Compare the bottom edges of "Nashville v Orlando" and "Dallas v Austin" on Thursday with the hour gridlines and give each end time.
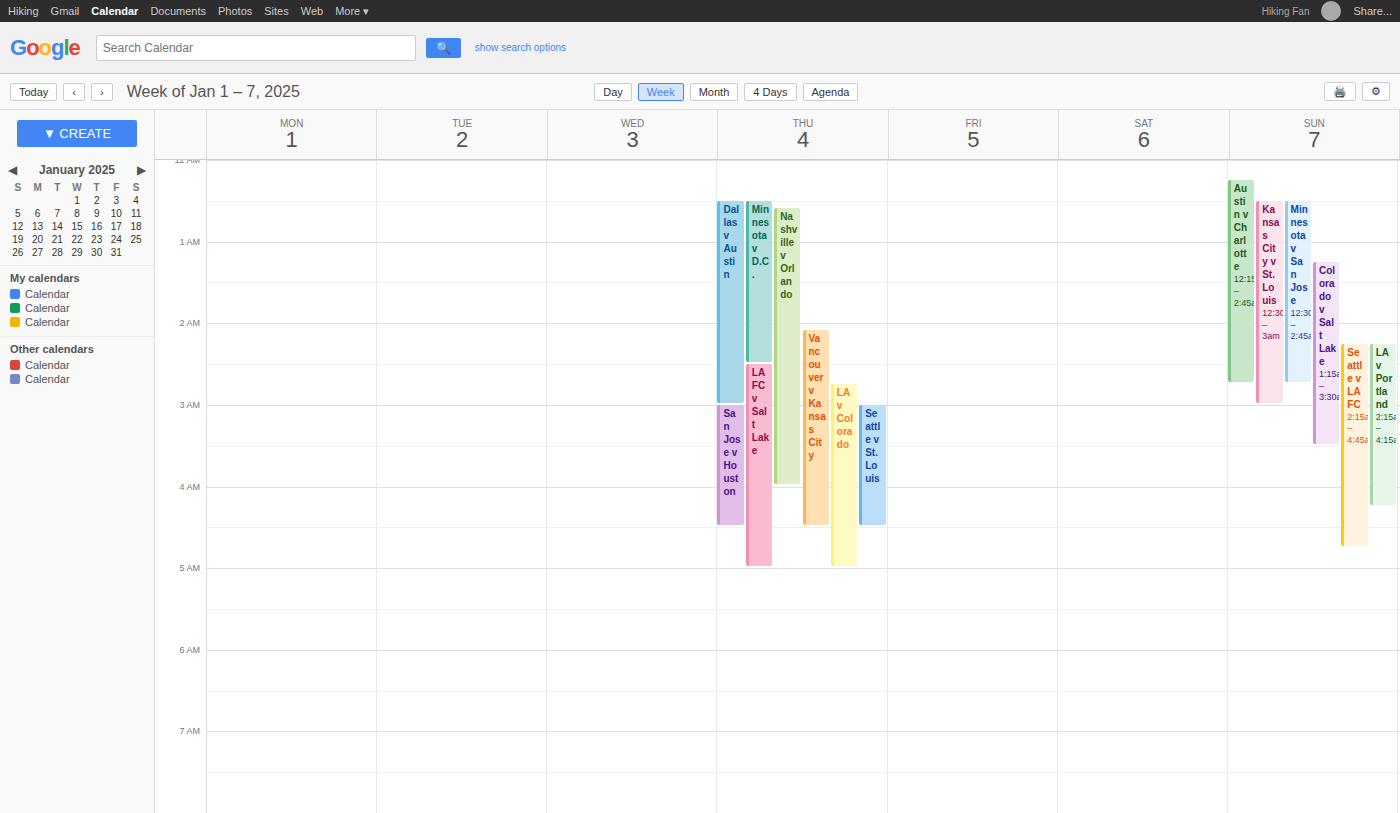
"Nashville v Orlando": 4:00 AM, exactly on the 4 AM line. "Dallas v Austin": 3:00 AM, exactly on the 3 AM line.